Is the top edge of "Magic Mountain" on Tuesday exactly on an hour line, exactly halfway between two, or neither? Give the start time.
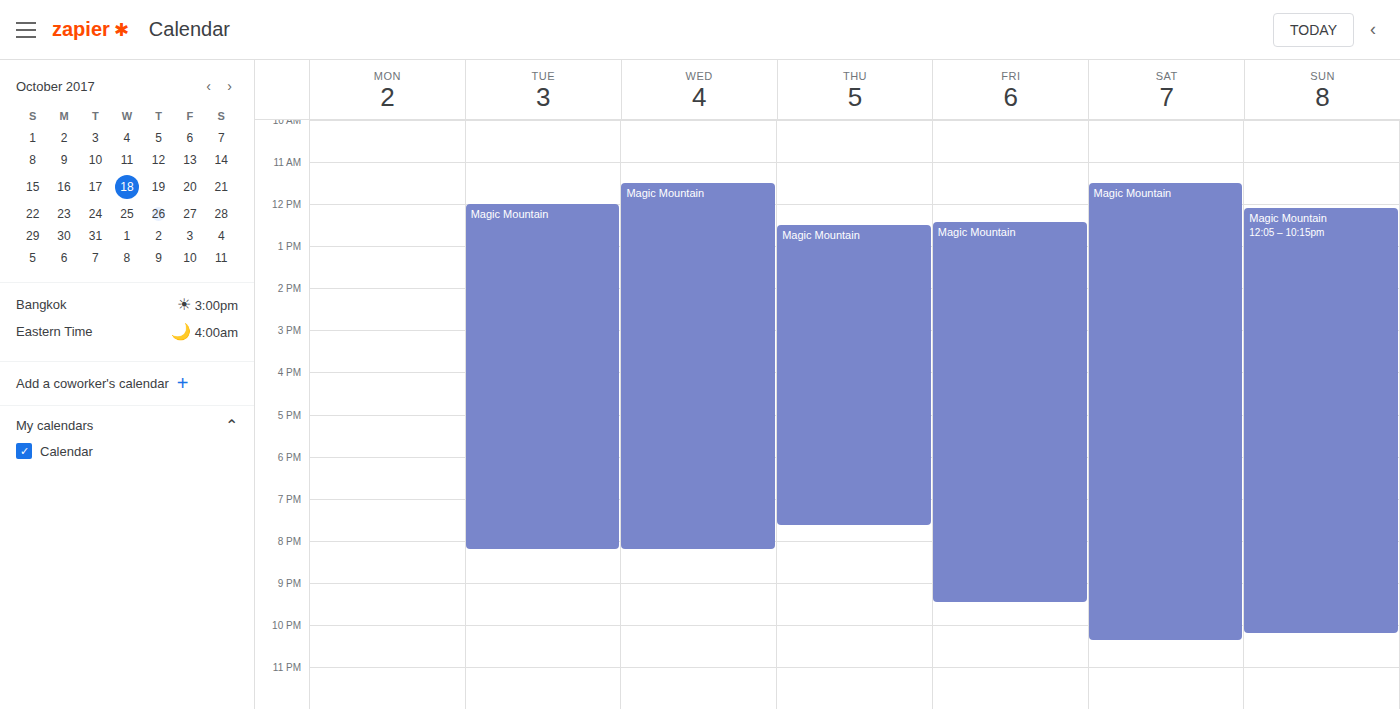
12:00 PM -- exactly on the 12 PM line.